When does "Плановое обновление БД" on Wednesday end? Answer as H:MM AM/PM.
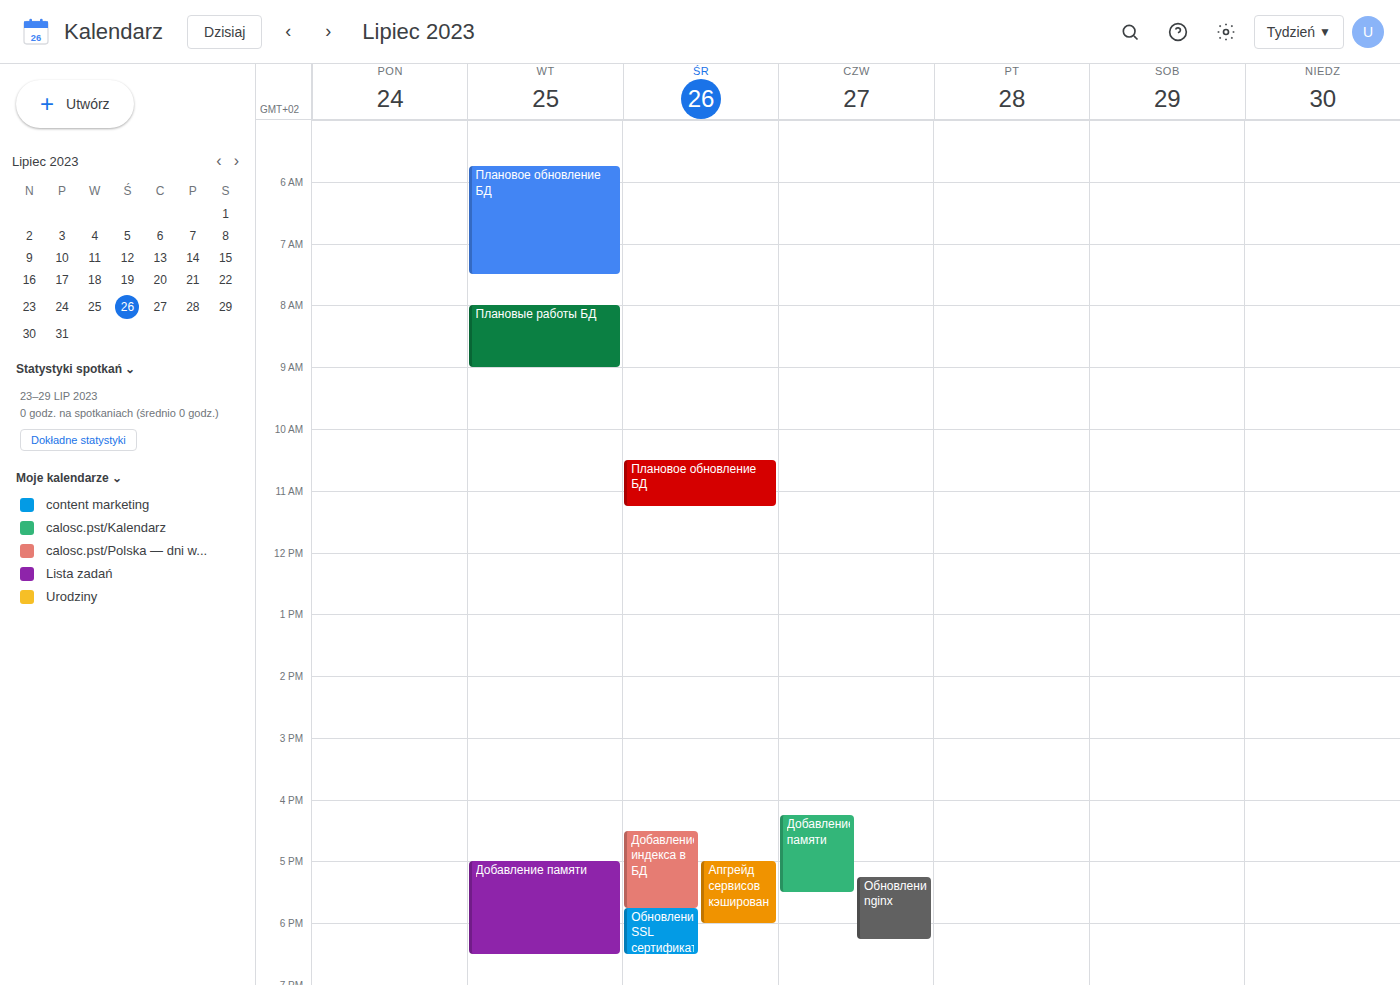
11:15 AM